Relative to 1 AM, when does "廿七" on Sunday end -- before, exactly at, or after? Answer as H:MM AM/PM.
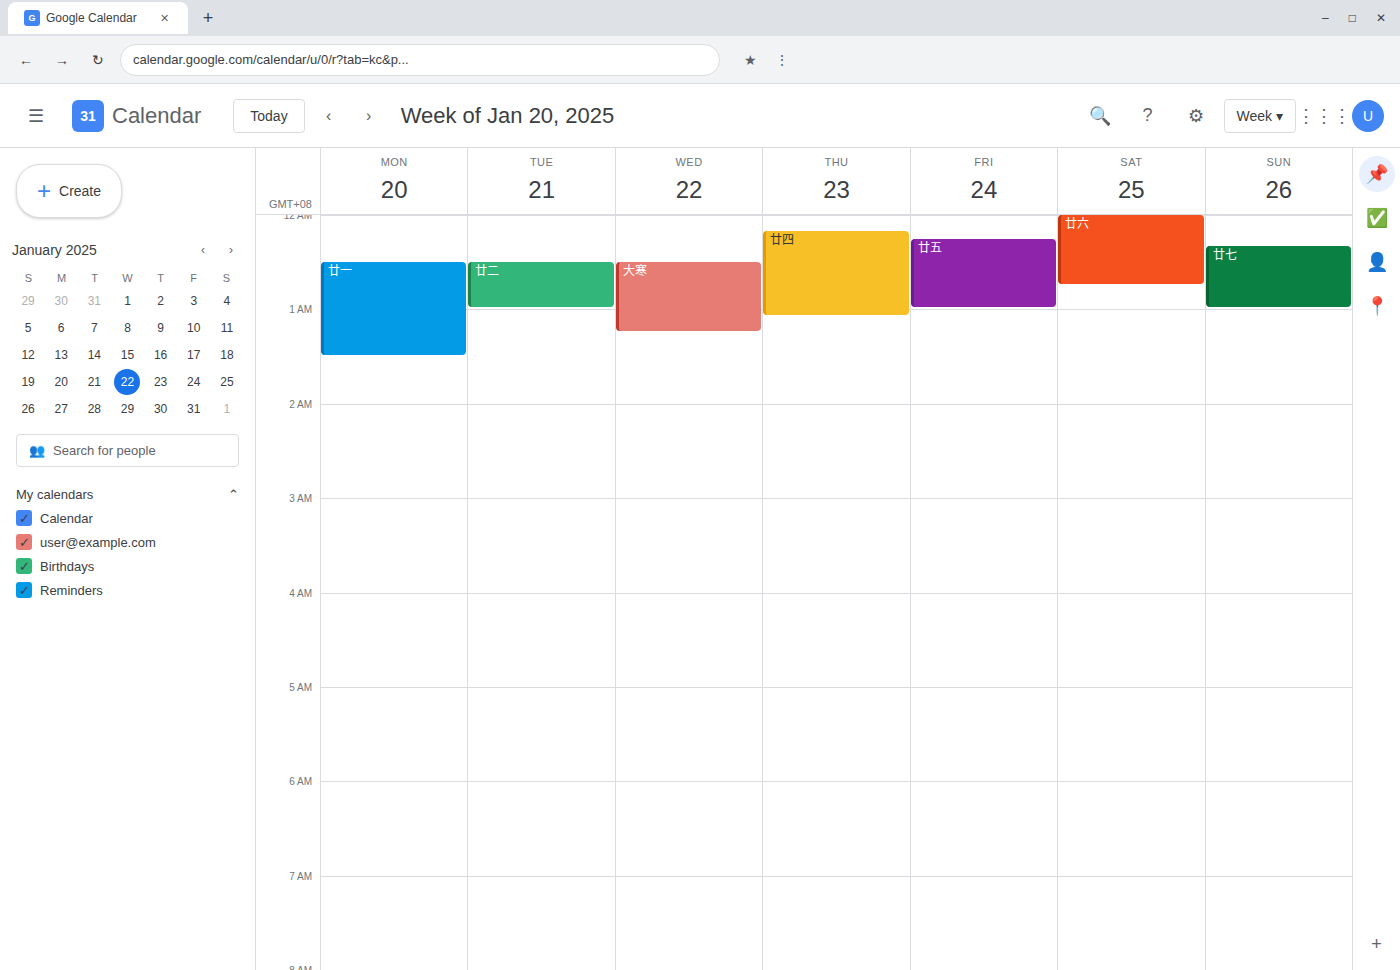
1:00 AM -- exactly at 1 AM, on the 1 AM line.